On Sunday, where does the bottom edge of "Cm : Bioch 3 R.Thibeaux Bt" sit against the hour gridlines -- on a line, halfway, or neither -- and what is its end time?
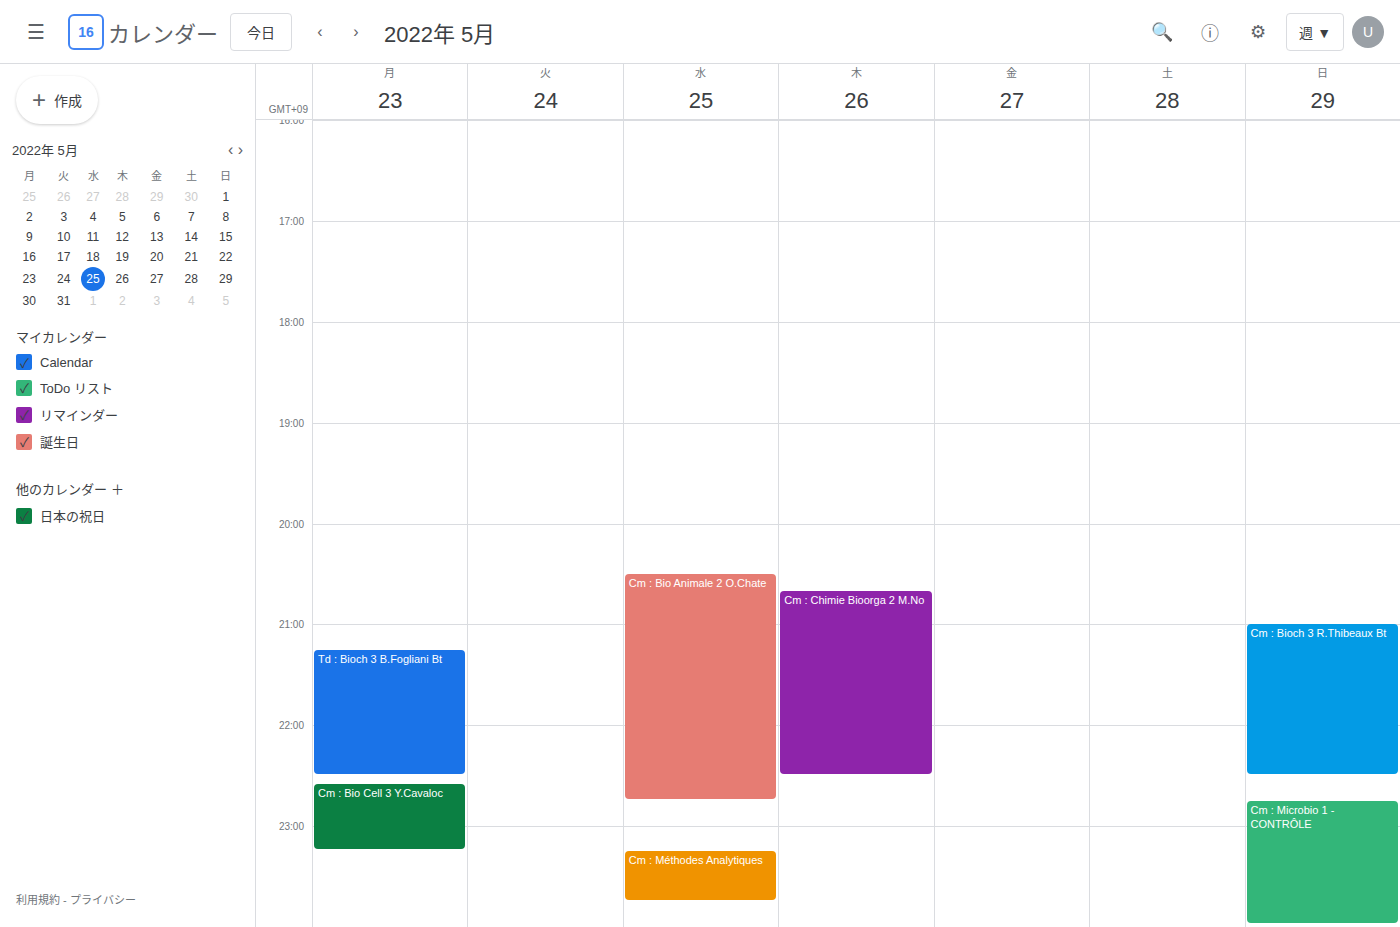
10:30 PM -- halfway between the 10 PM and 11 PM lines.